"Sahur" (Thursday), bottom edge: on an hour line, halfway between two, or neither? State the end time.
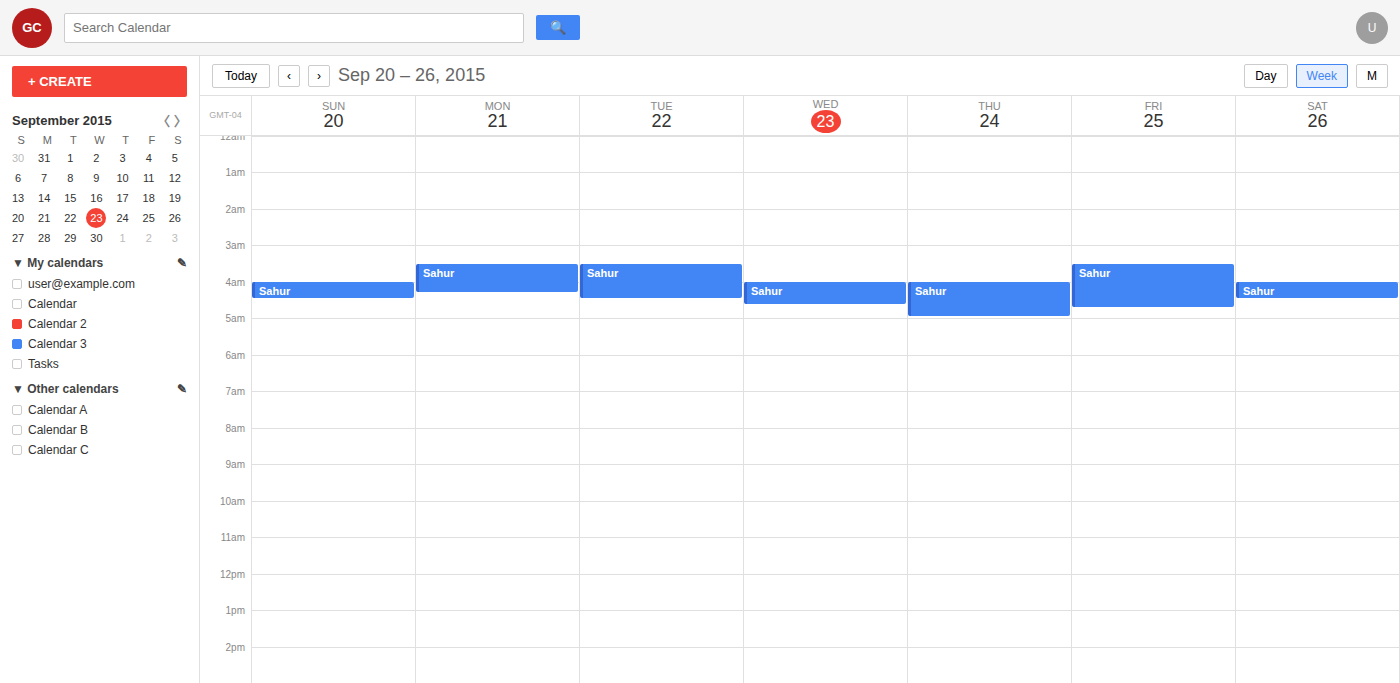
05:00 -- exactly on the 05:00 line.